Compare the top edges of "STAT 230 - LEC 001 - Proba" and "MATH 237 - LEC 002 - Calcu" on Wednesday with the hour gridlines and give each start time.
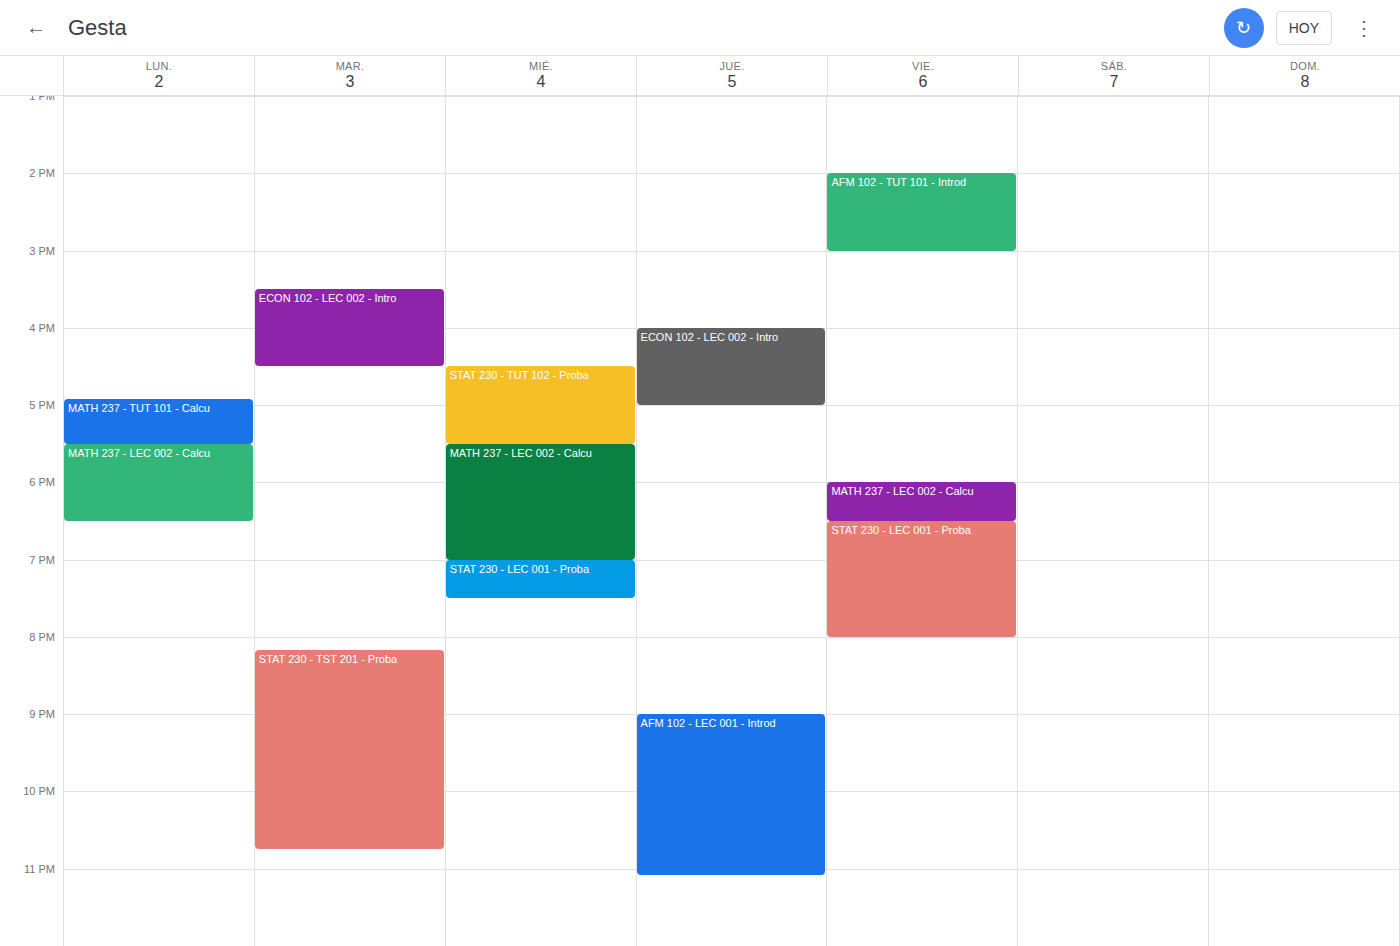
"STAT 230 - LEC 001 - Proba": 7:00 PM, exactly on the 7 PM line. "MATH 237 - LEC 002 - Calcu": 5:30 PM, halfway between the 5 PM and 6 PM lines.